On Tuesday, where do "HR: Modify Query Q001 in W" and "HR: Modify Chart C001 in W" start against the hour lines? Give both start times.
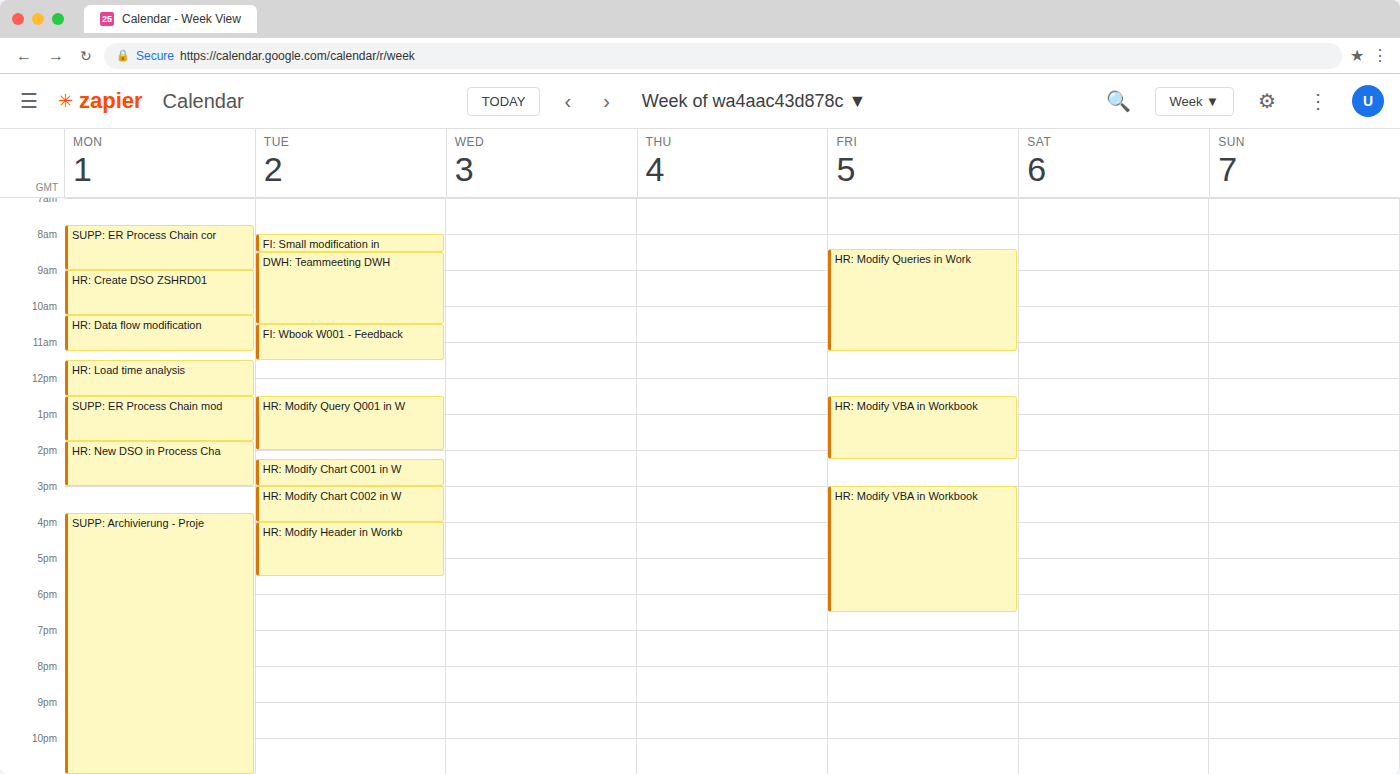
"HR: Modify Query Q001 in W": 12:30 PM, halfway between the 12 PM and 1 PM lines. "HR: Modify Chart C001 in W": 2:15 PM, neither: a quarter of the way from the 2 PM line to the 3 PM line.